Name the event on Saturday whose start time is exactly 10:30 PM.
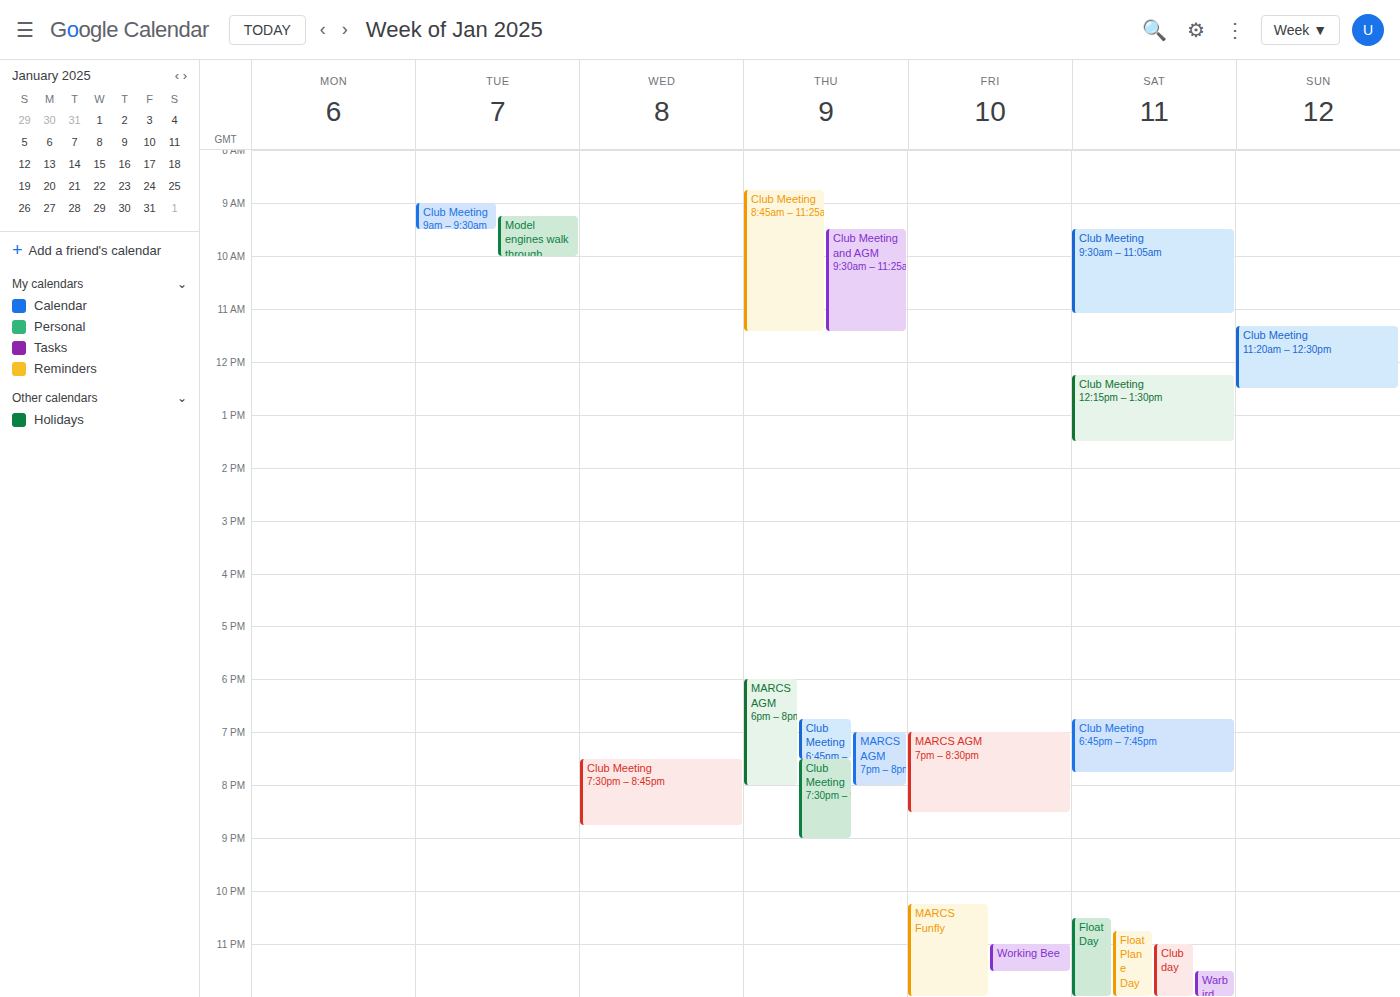
"Float Day"